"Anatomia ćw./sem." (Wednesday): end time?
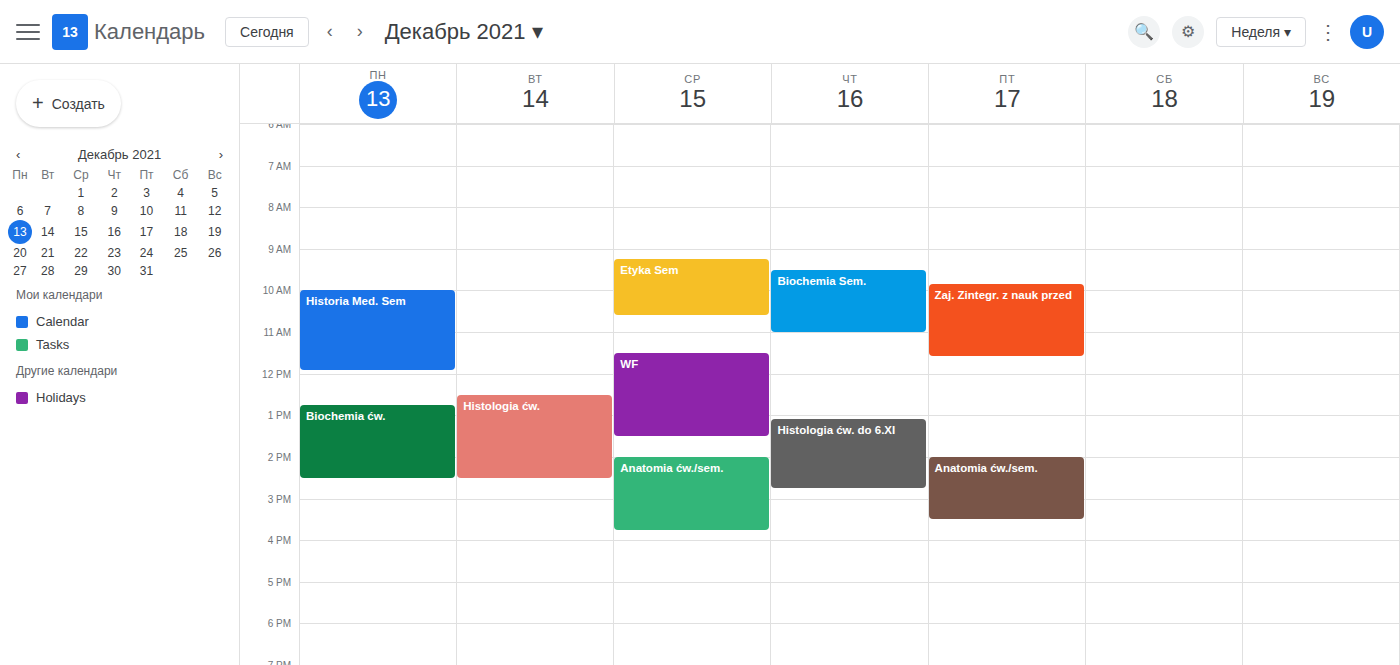
3:45 PM